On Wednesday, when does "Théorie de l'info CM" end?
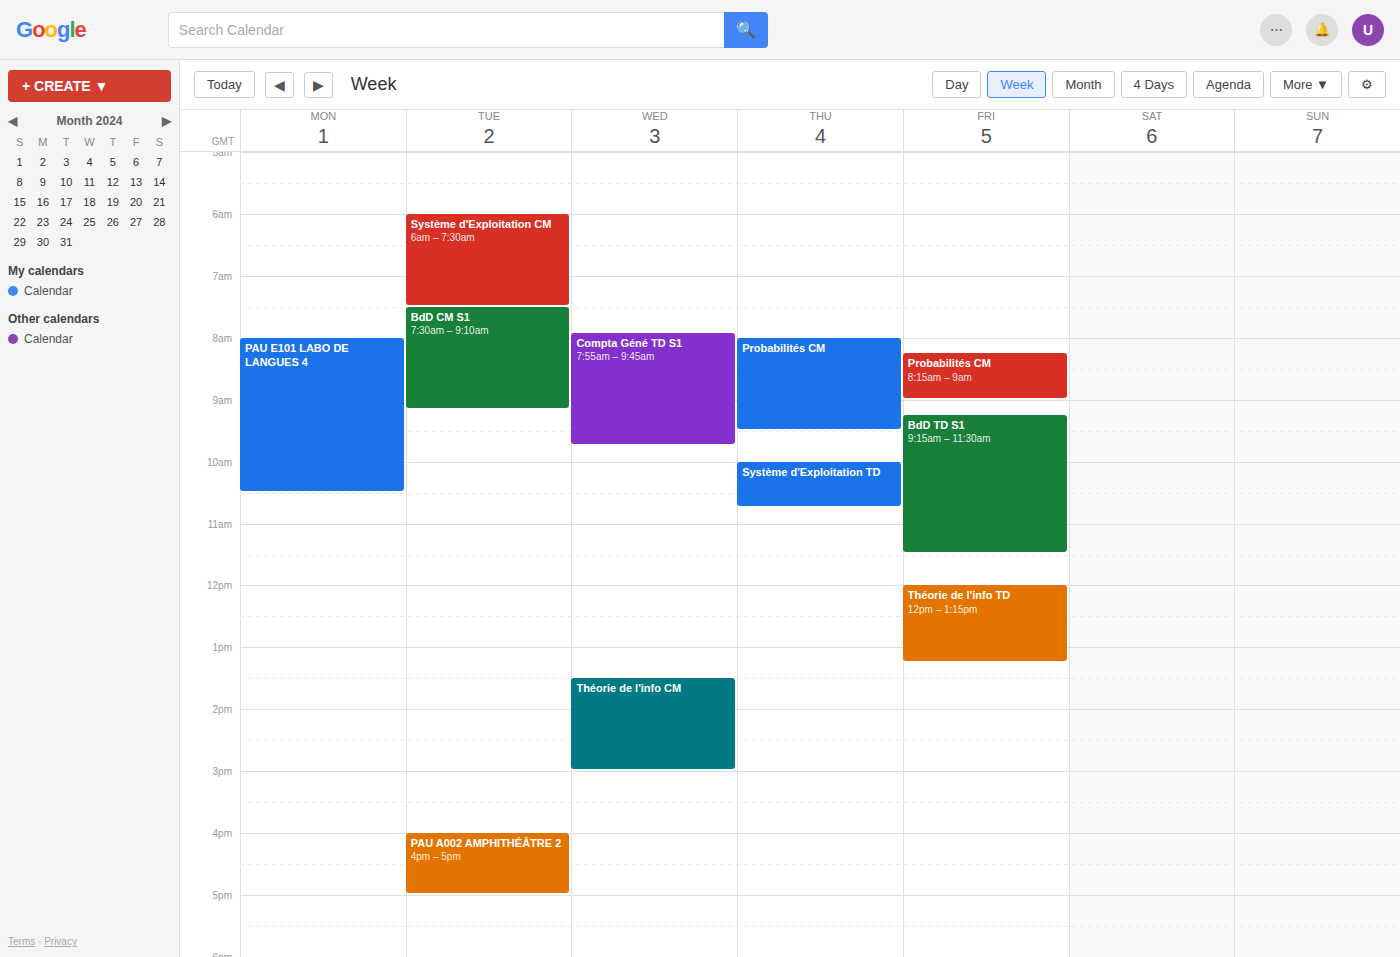
3:00 PM